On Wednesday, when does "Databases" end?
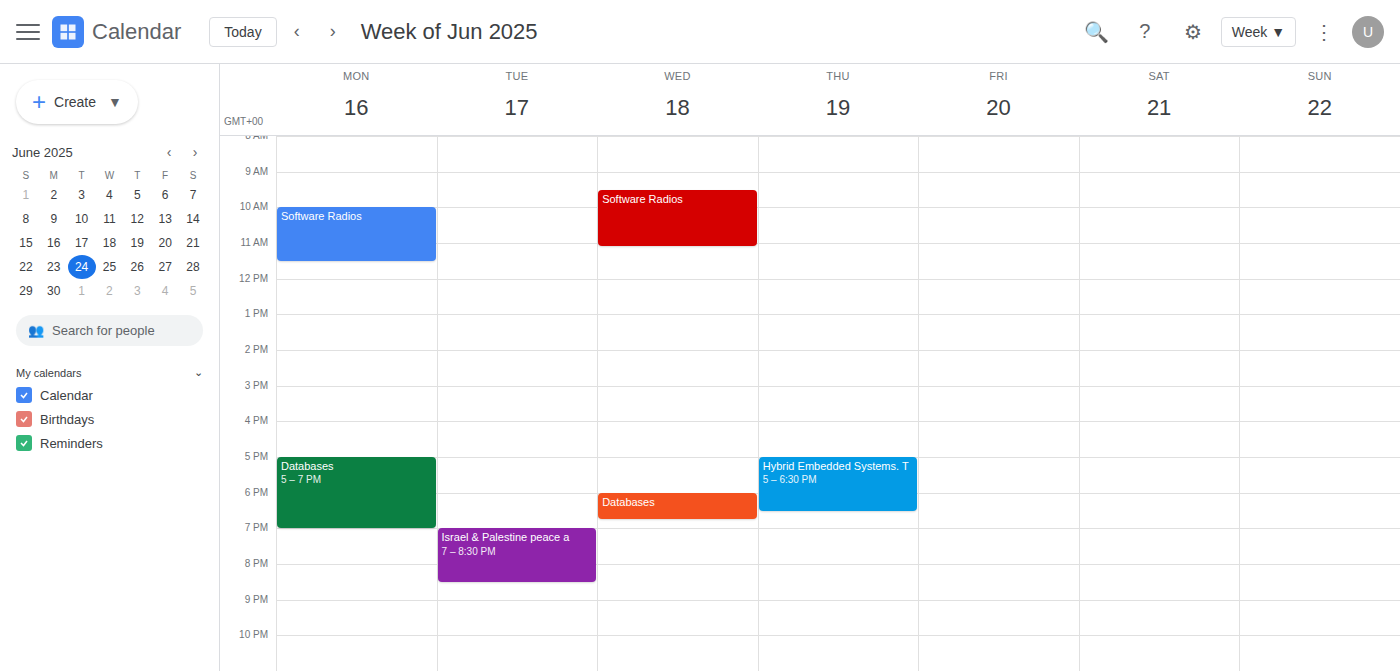
18:45